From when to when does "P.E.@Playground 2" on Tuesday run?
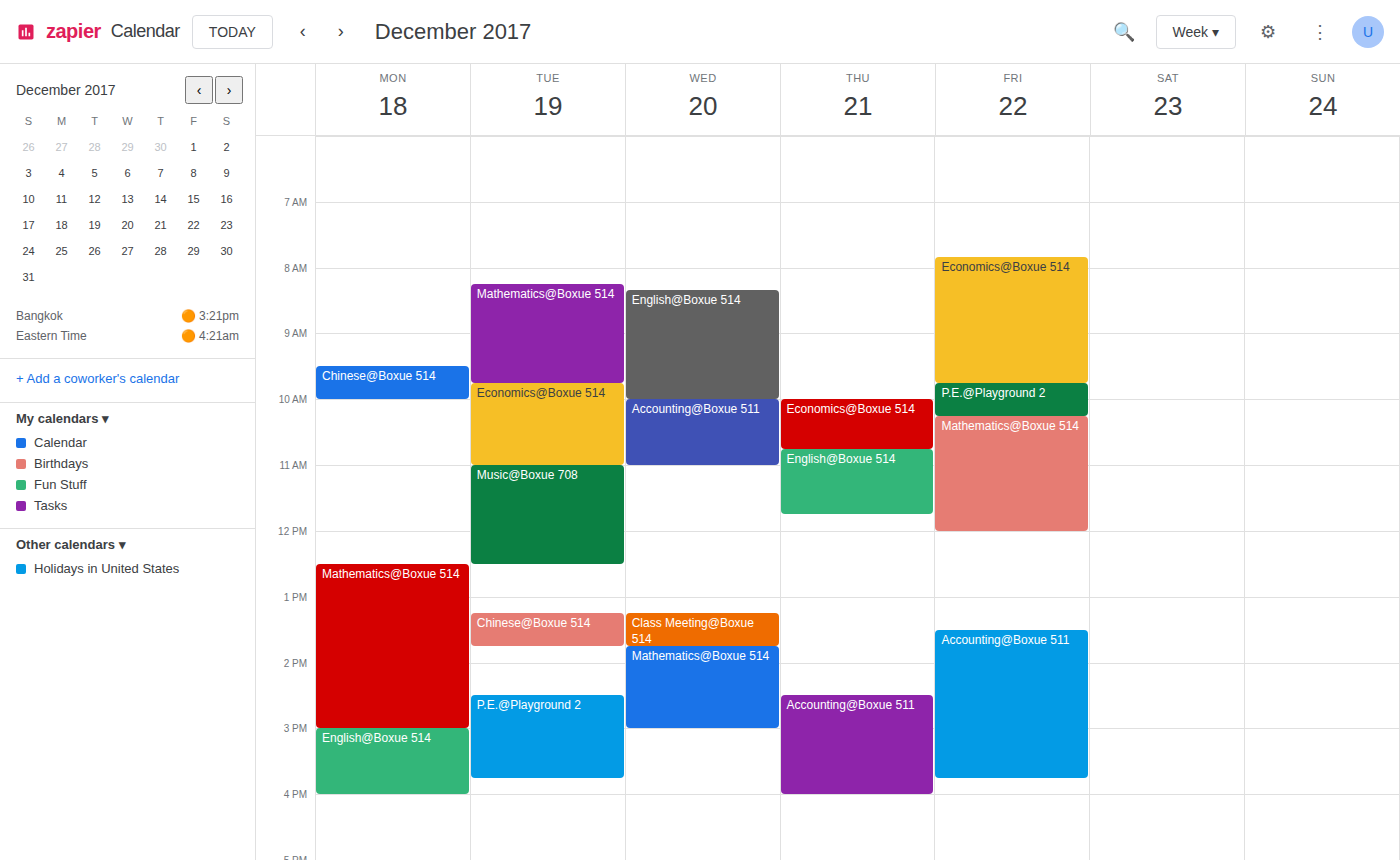
2:30 PM to 3:45 PM